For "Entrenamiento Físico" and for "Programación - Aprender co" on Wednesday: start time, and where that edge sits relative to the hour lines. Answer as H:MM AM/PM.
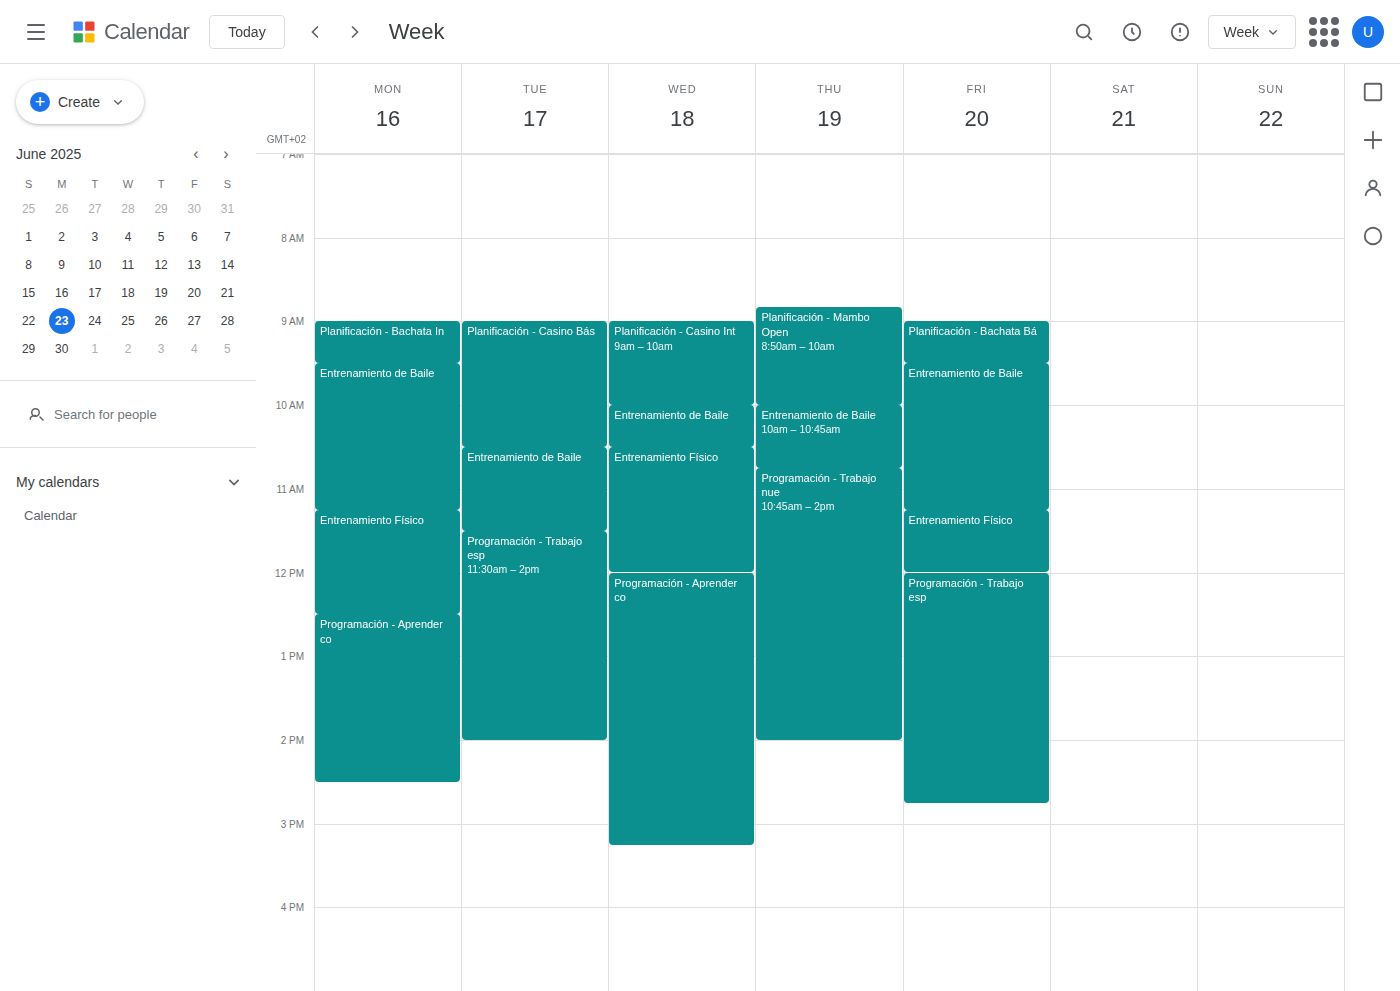
"Entrenamiento Físico": 10:30 AM, halfway between the 10 AM and 11 AM lines. "Programación - Aprender co": 12:00 PM, exactly on the 12 PM line.